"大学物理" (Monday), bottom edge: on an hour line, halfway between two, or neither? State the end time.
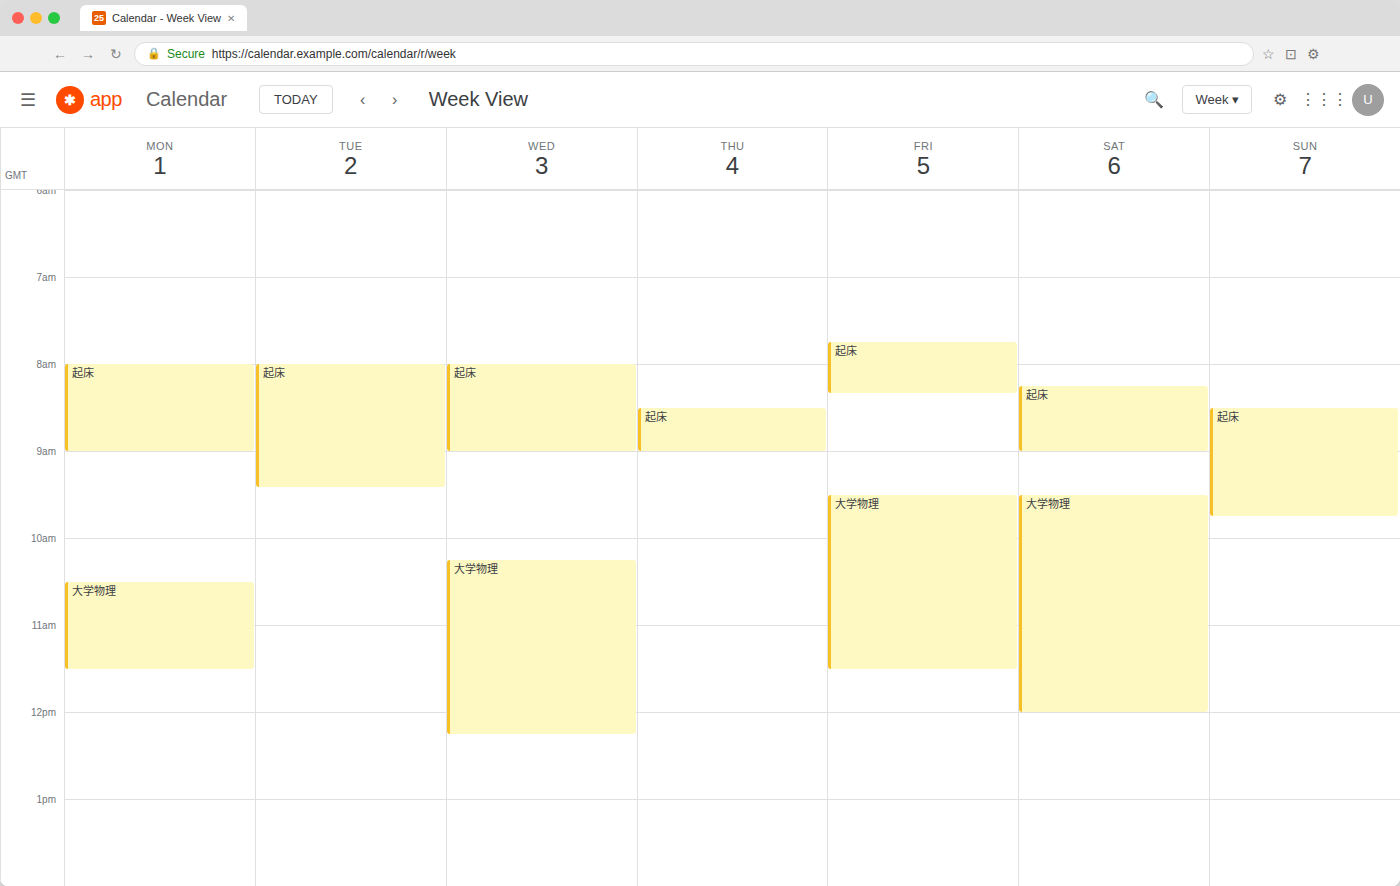
11:30 AM -- halfway between the 11 AM and 12 PM lines.